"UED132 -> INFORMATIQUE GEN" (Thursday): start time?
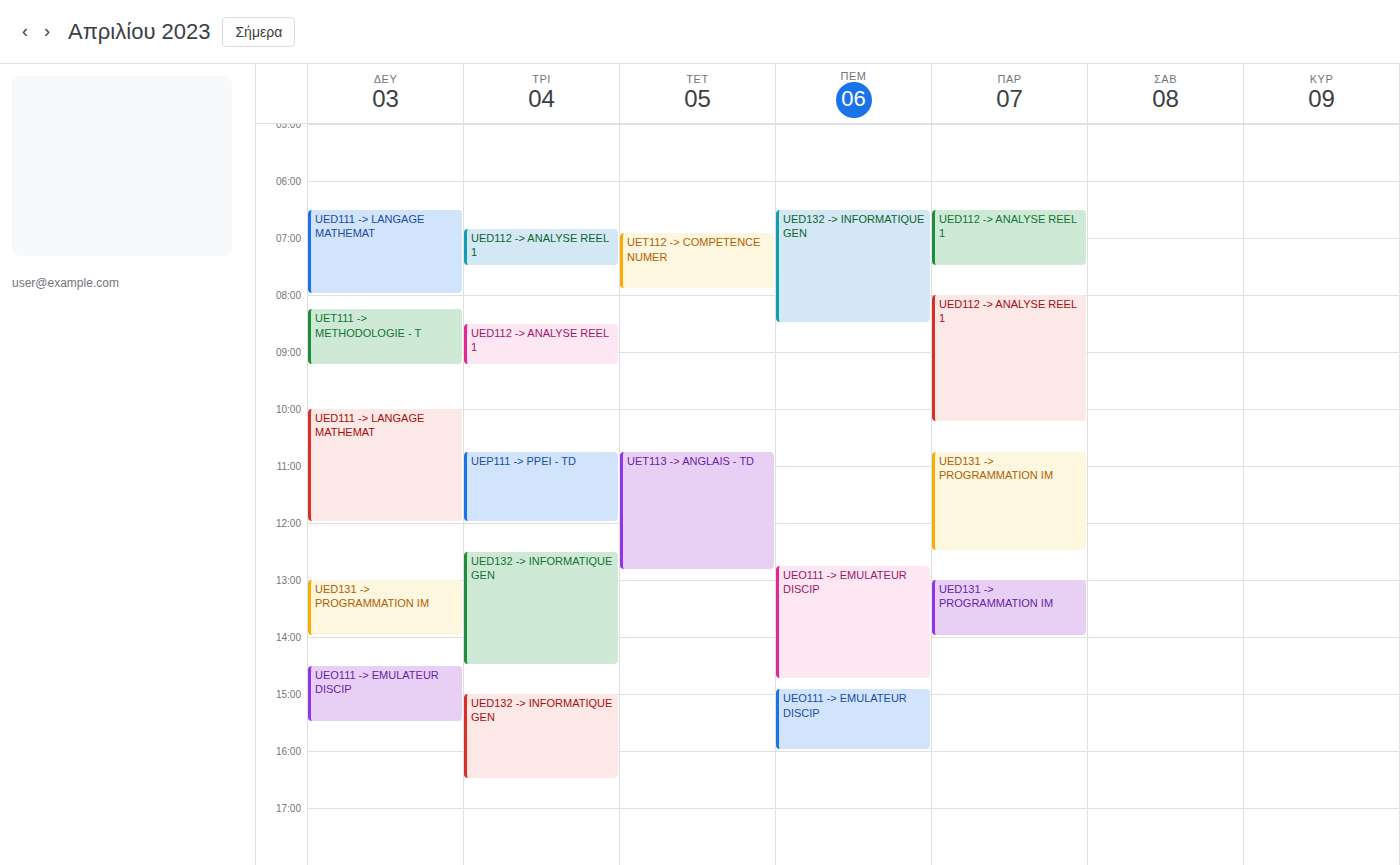
6:30 AM